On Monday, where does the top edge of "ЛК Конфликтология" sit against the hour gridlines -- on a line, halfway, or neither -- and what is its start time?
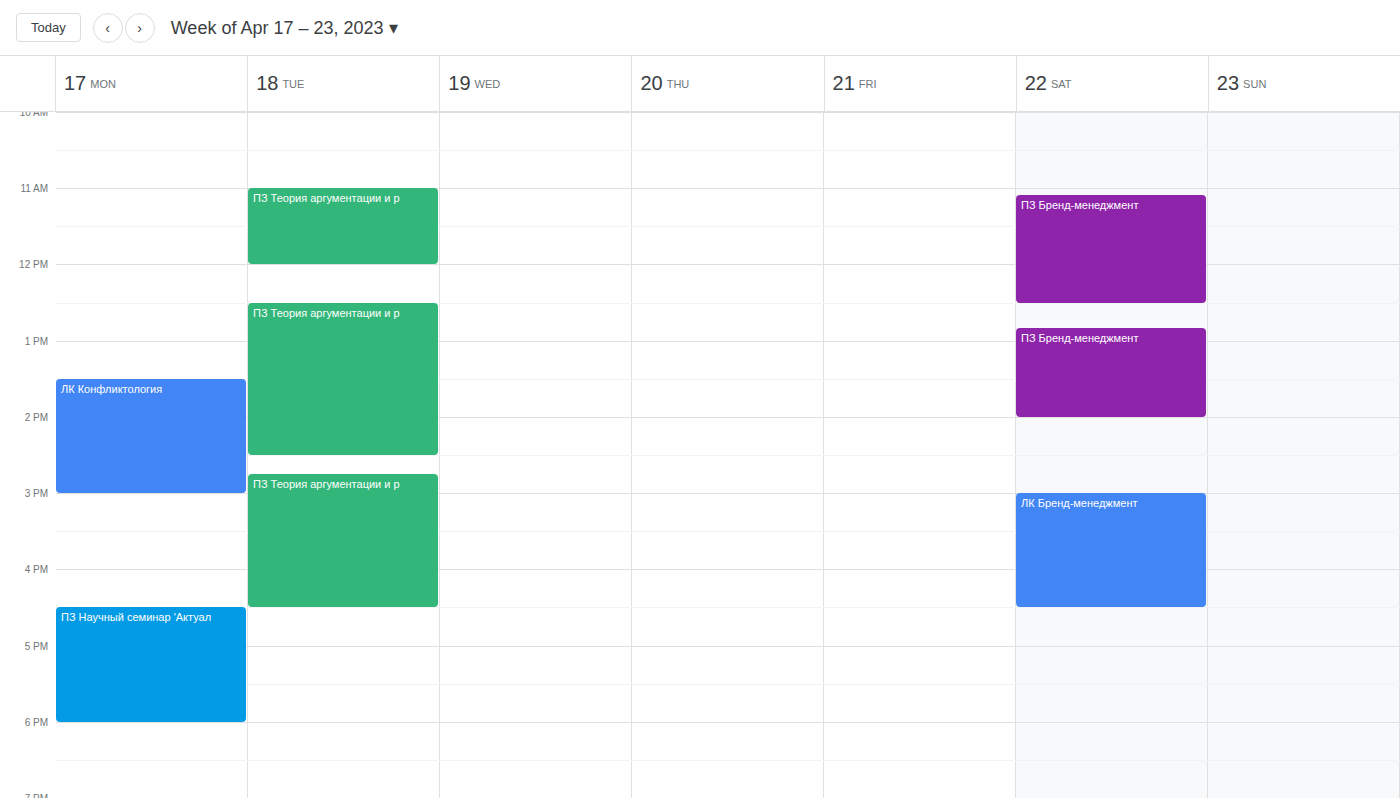
13:30 -- halfway between the 13:00 and 14:00 lines.